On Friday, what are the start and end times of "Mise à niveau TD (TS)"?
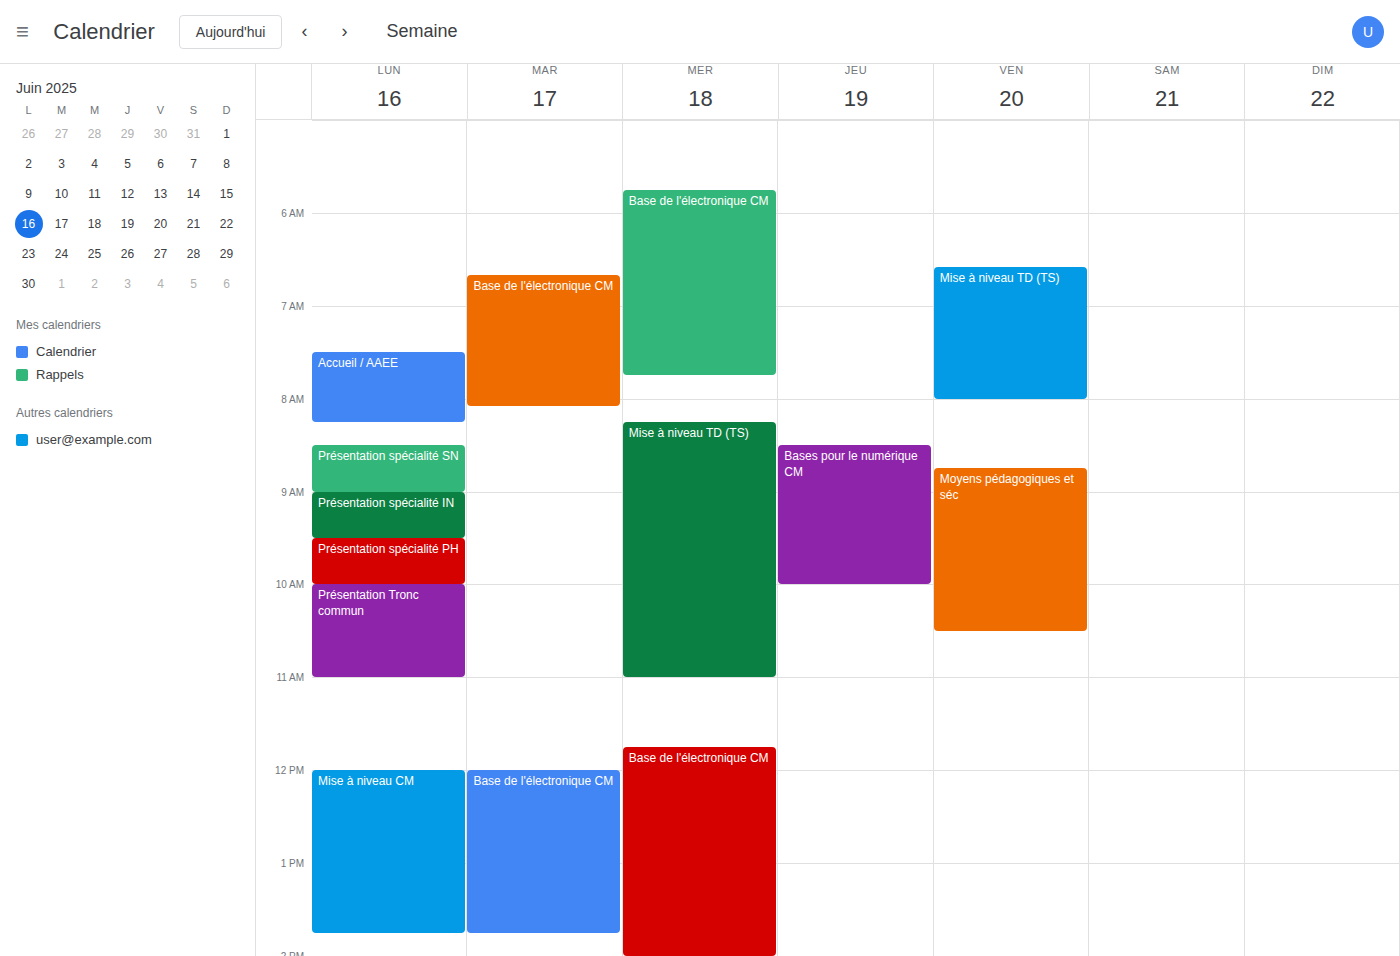
6:35 AM to 8:00 AM